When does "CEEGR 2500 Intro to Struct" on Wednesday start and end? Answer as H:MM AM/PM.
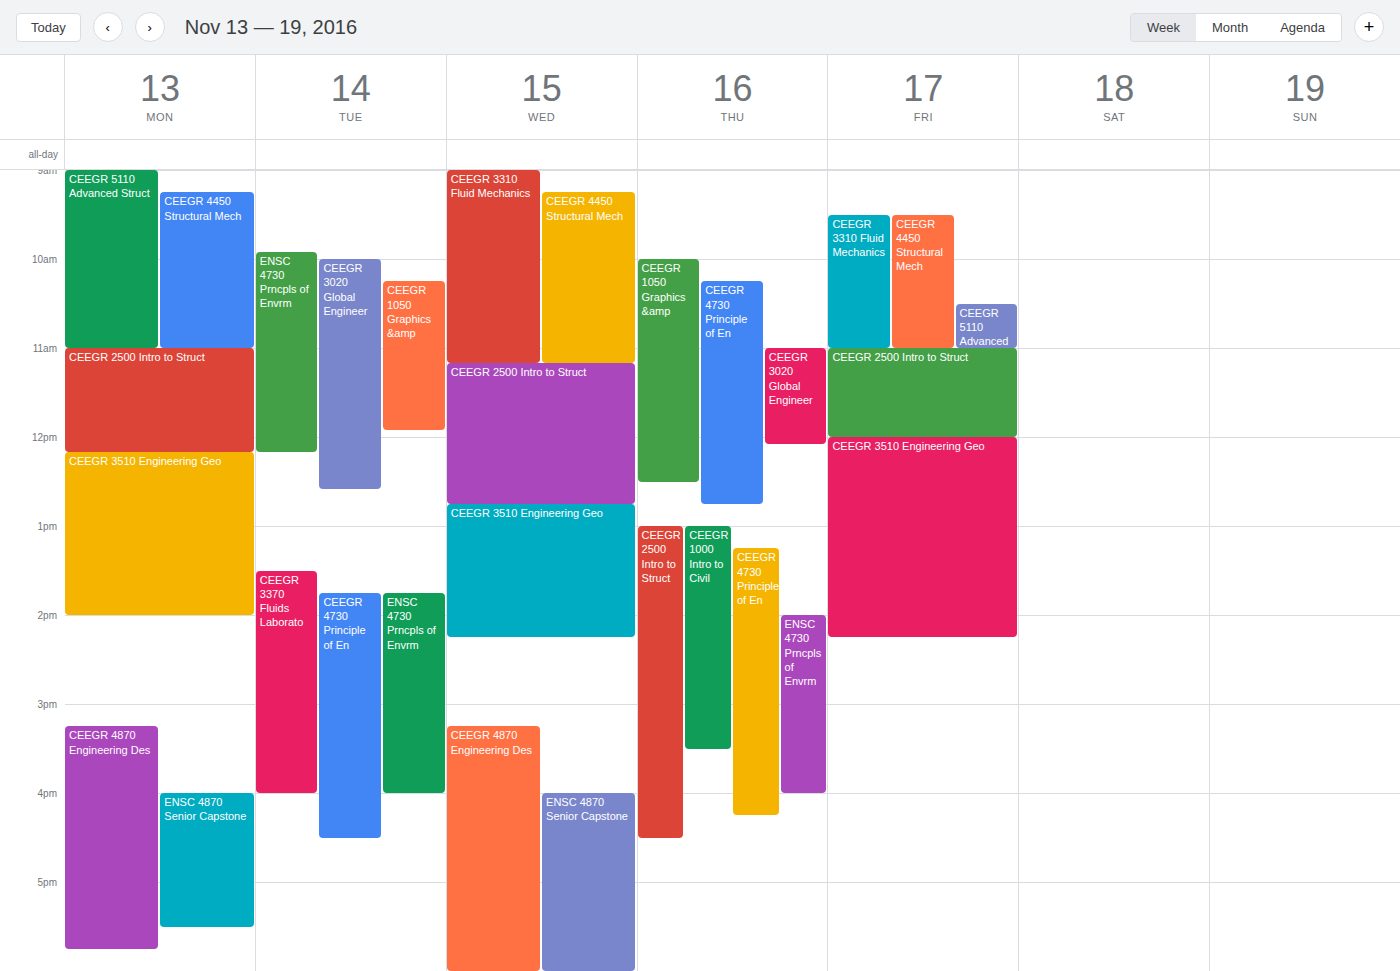
11:10 AM to 12:45 PM